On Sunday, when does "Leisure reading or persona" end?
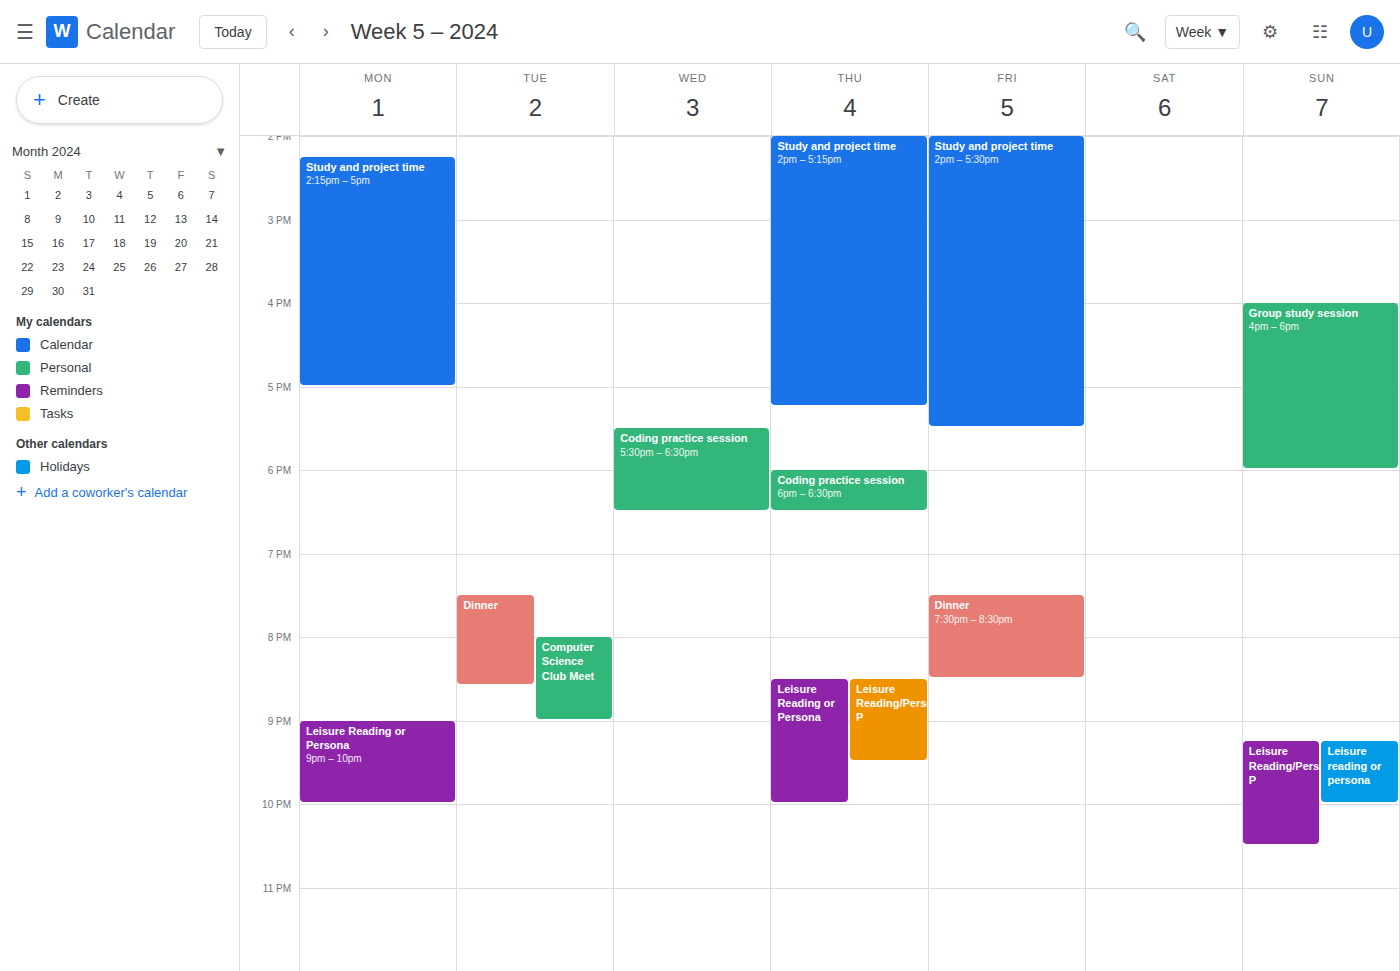
10:00 PM